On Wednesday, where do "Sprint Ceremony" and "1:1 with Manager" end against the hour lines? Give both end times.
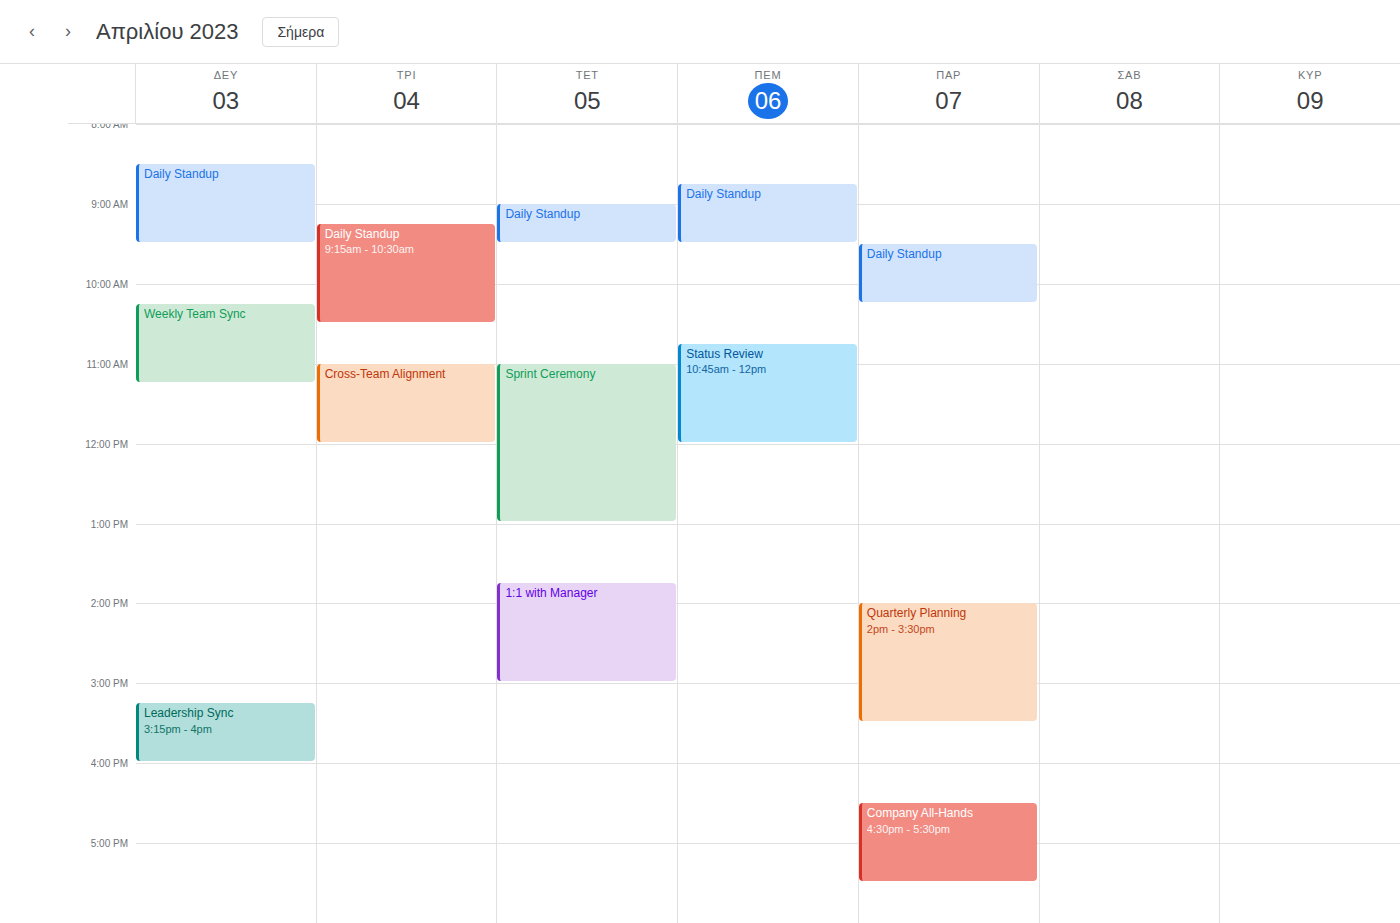
"Sprint Ceremony": 1:00 PM, exactly on the 1 PM line. "1:1 with Manager": 3:00 PM, exactly on the 3 PM line.